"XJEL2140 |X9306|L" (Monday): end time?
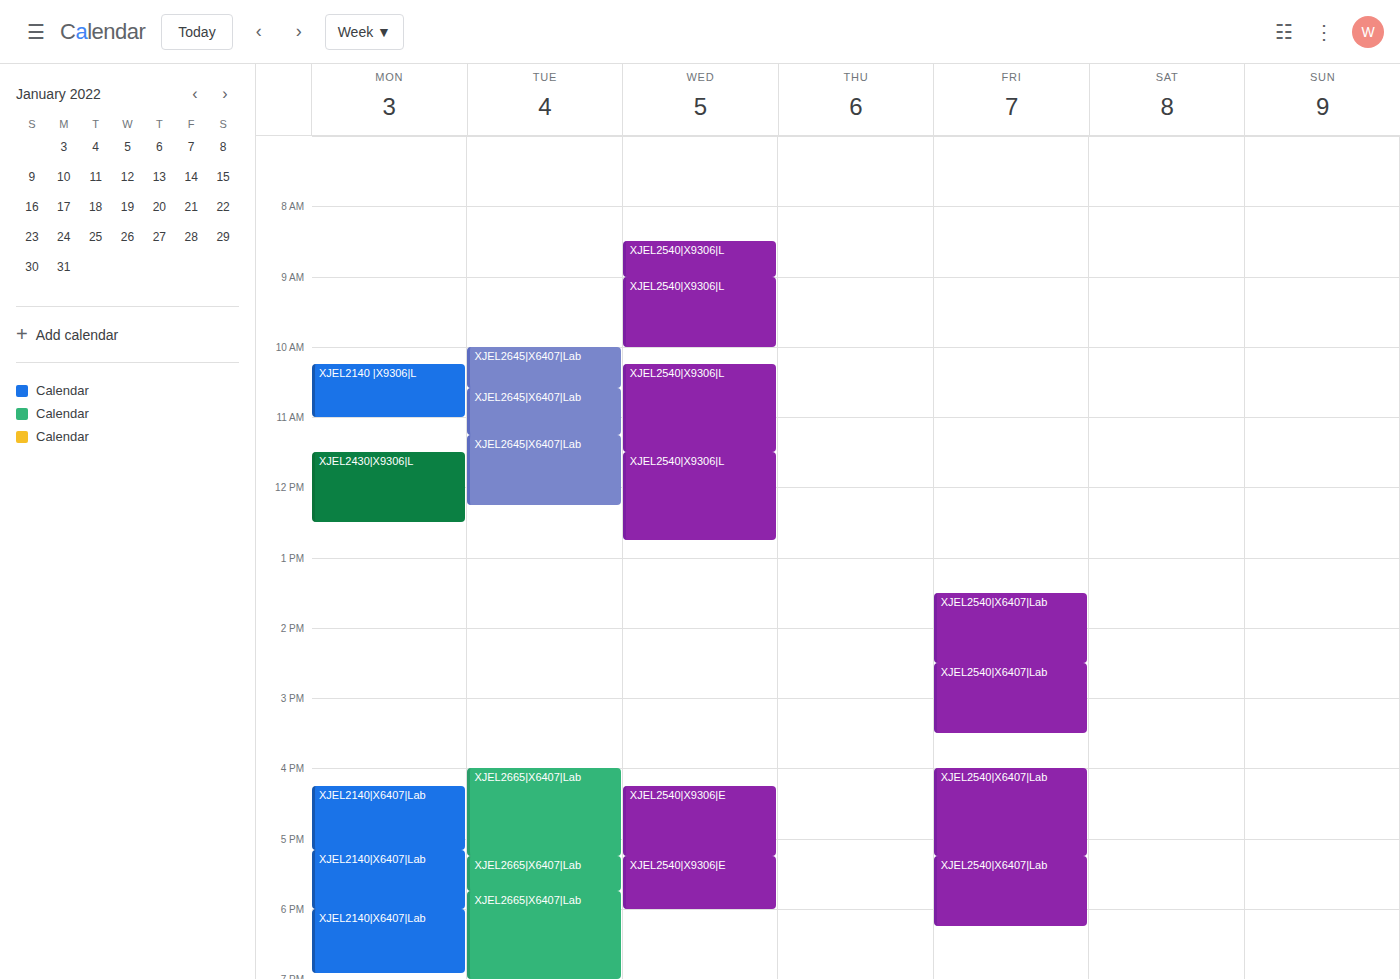
11:00 AM